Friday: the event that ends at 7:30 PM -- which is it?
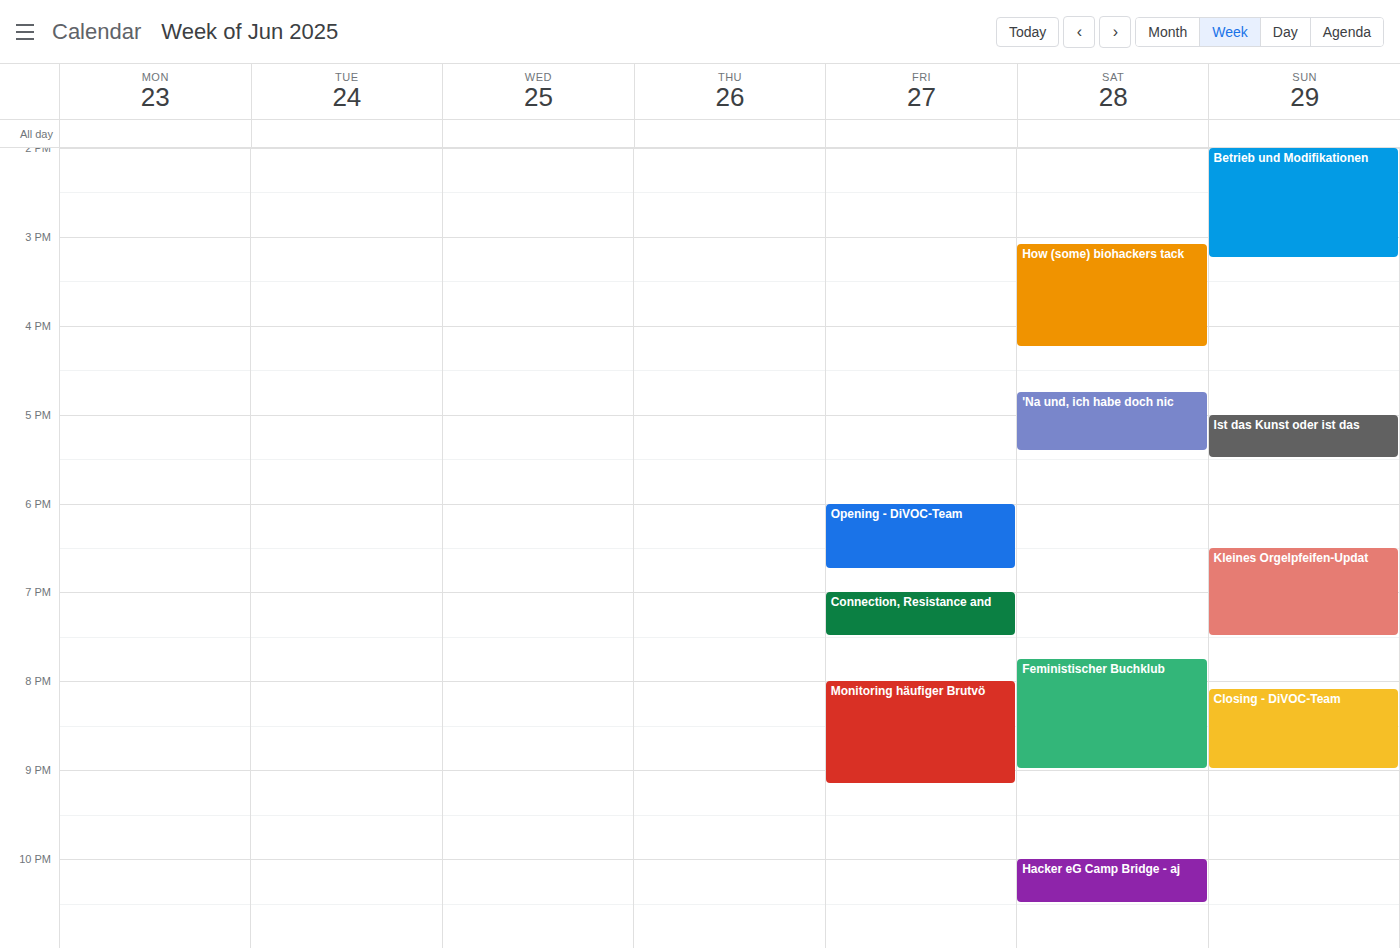
"Connection, Resistance and"